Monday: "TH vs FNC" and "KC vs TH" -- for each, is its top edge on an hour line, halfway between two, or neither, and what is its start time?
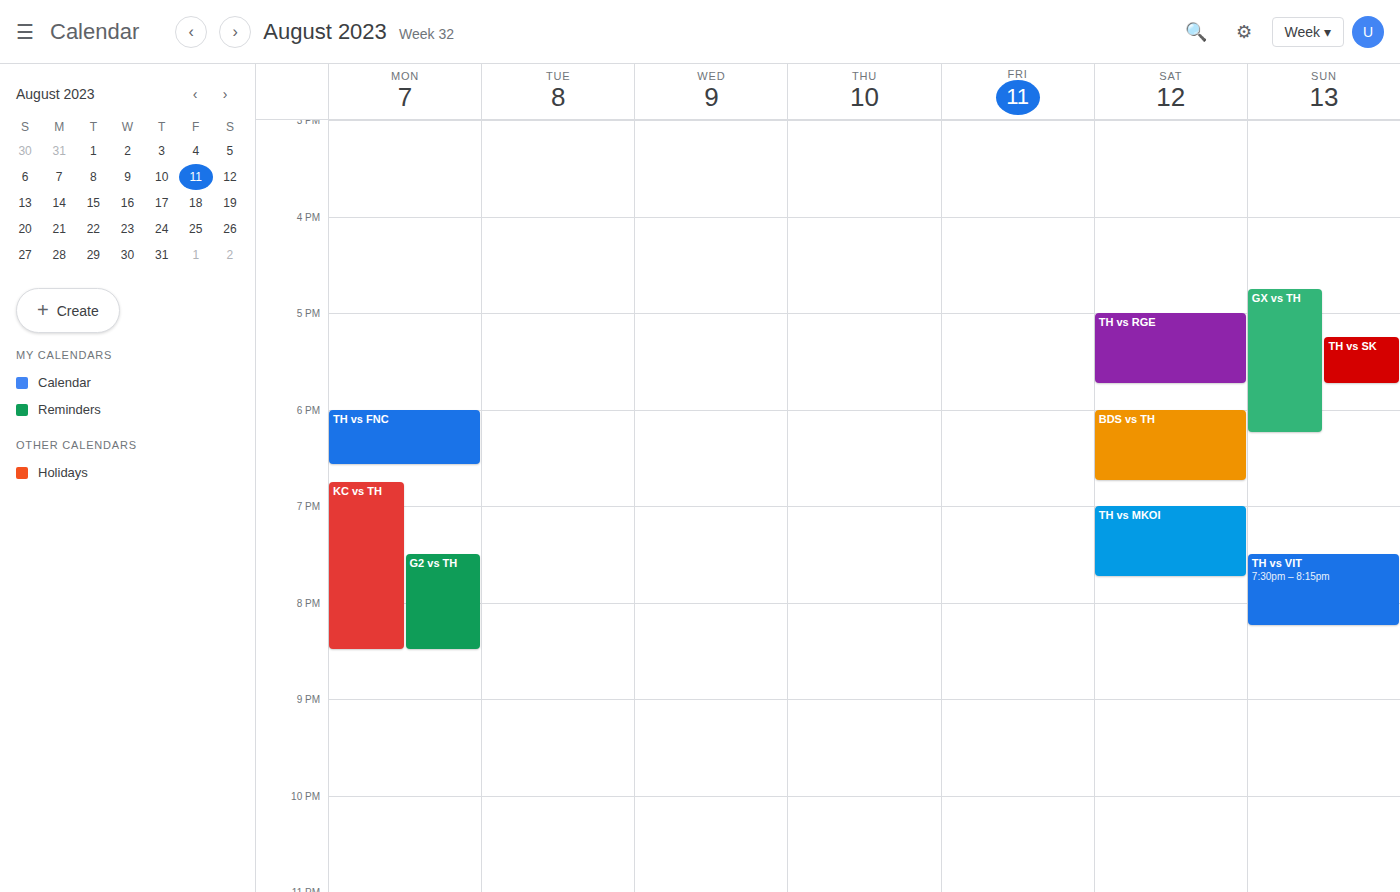
"TH vs FNC": 6:00 PM, exactly on the 6 PM line. "KC vs TH": 6:45 PM, neither: three quarters of the way from the 6 PM line to the 7 PM line.